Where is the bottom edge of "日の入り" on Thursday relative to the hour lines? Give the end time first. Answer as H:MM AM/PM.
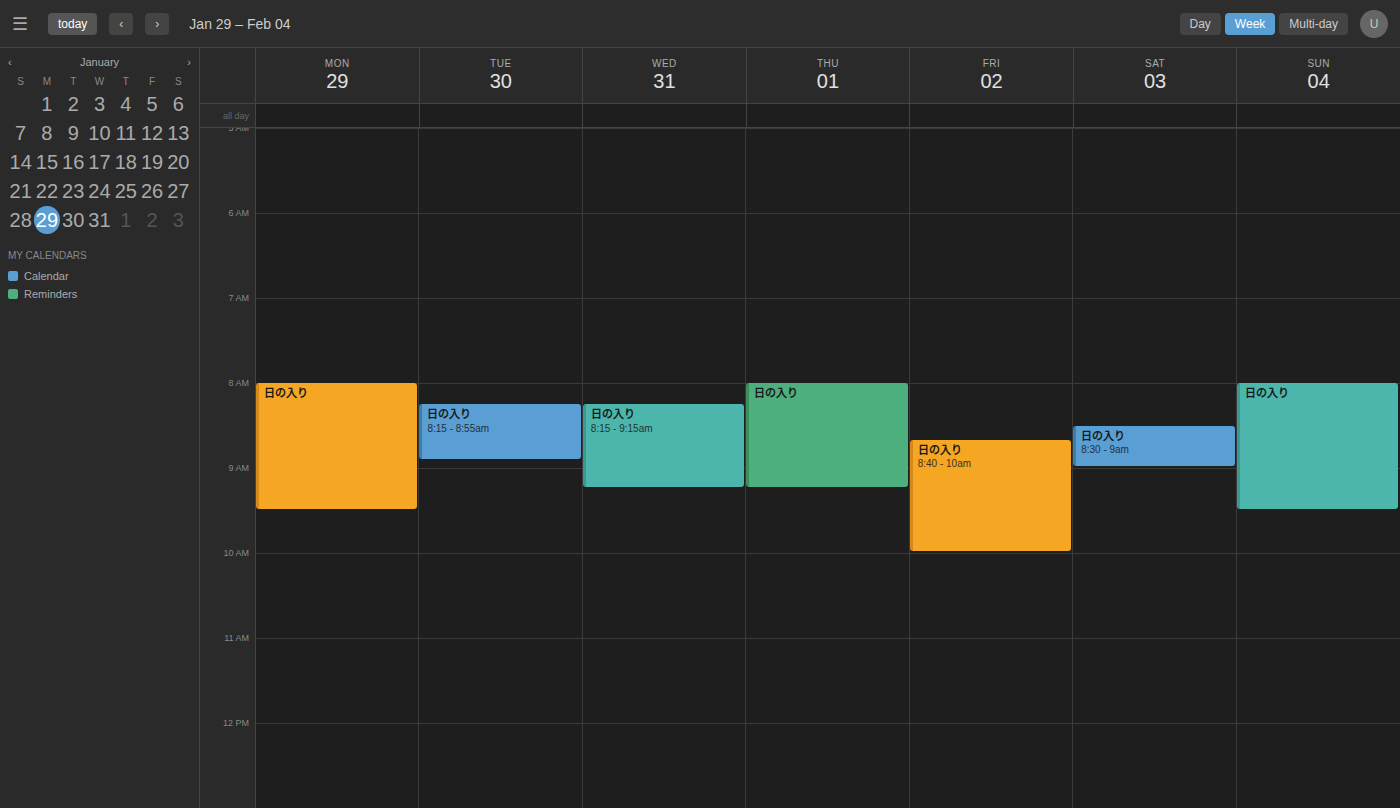
9:15 AM -- neither: a quarter of the way from the 9 AM line to the 10 AM line.